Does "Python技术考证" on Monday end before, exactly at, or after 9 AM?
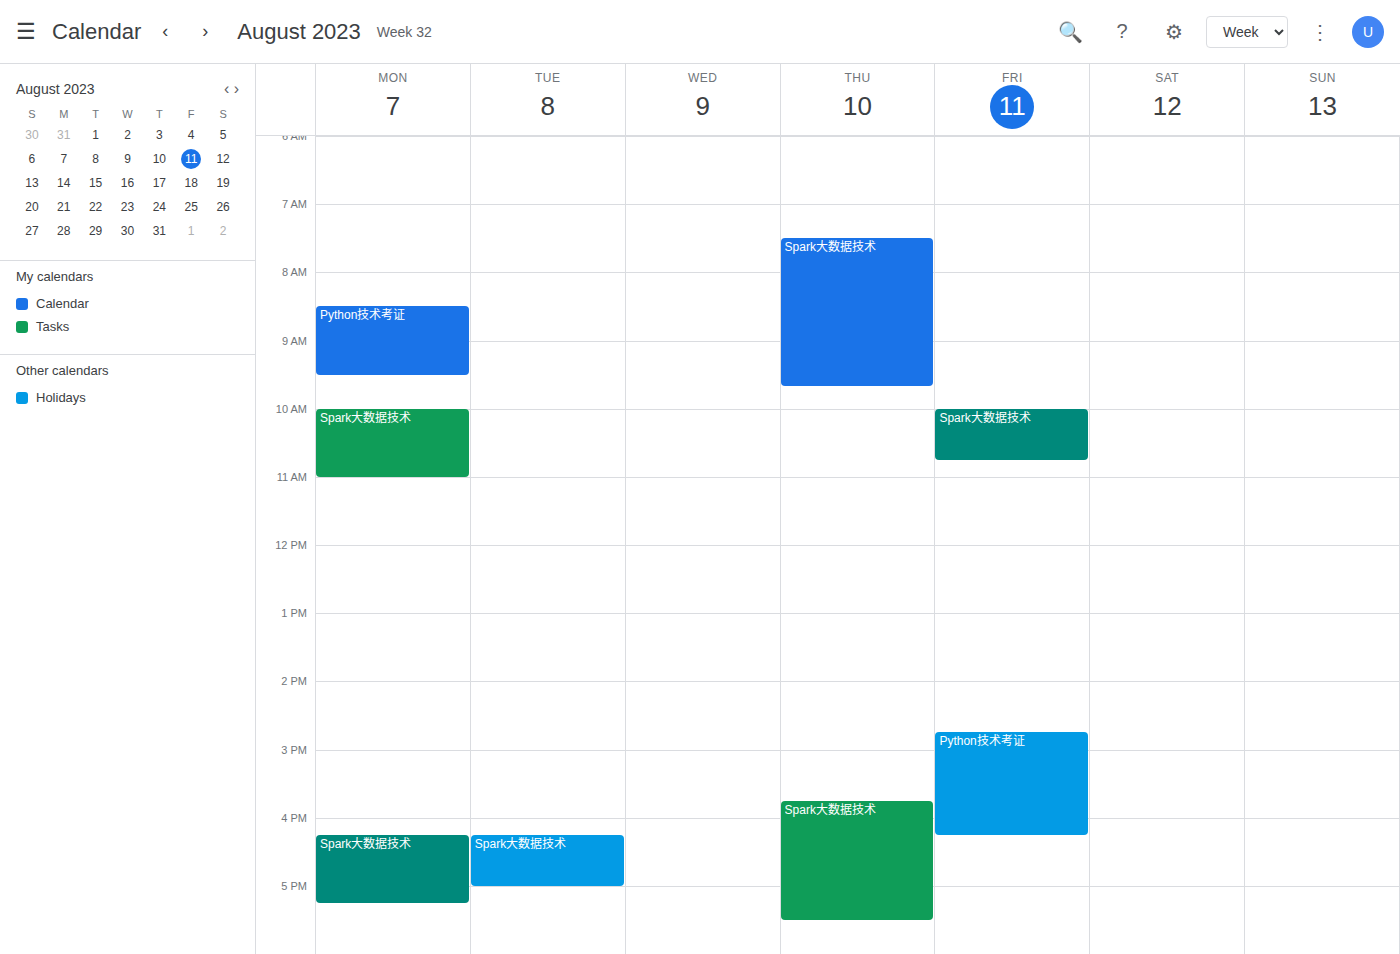
9:30 AM -- after 9 AM, 30 minutes below the 9 AM line.